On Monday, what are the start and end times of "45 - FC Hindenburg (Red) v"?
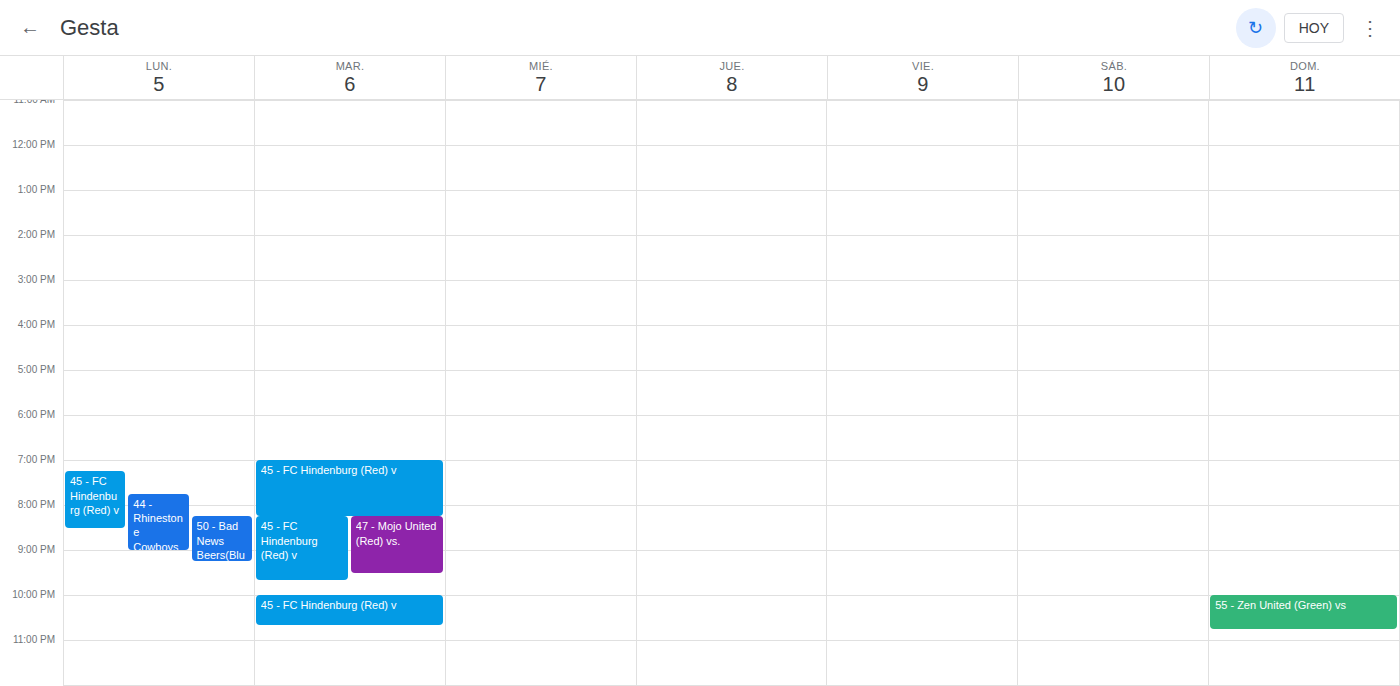
19:15 to 20:30